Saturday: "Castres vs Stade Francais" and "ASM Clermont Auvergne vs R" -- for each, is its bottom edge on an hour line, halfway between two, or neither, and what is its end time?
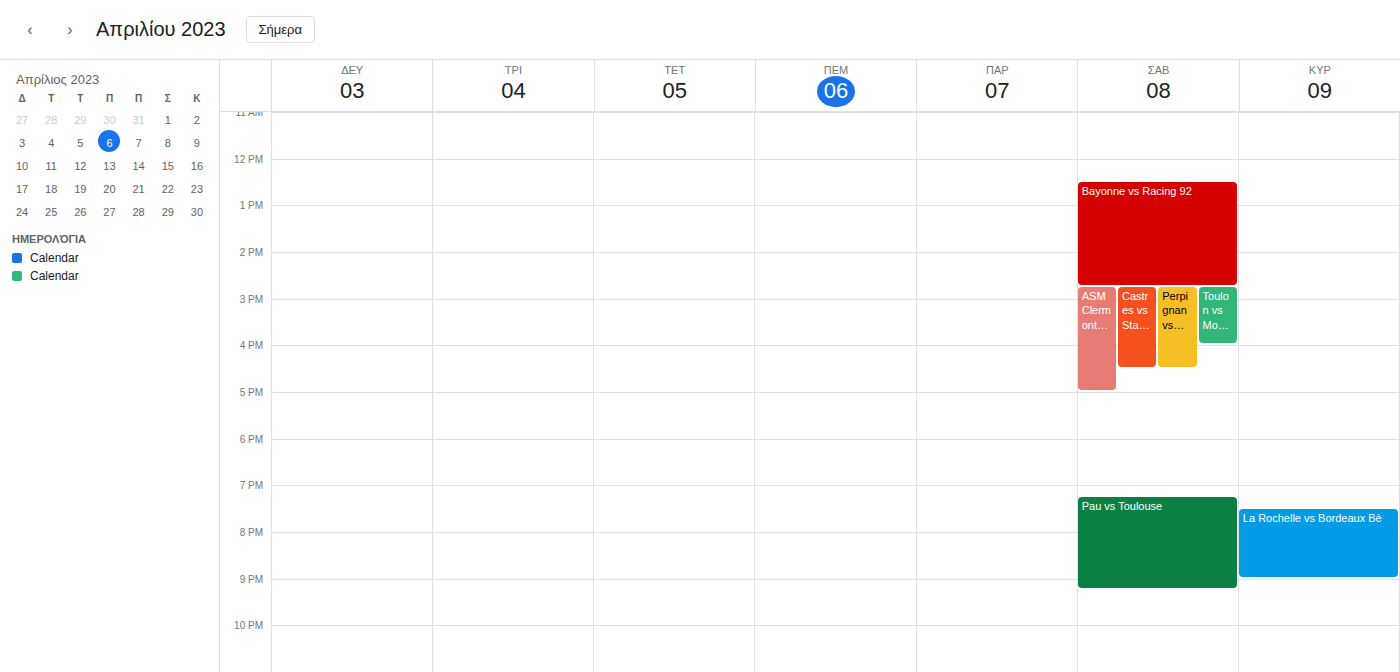
"Castres vs Stade Francais": 4:30 PM, halfway between the 4 PM and 5 PM lines. "ASM Clermont Auvergne vs R": 5:00 PM, exactly on the 5 PM line.